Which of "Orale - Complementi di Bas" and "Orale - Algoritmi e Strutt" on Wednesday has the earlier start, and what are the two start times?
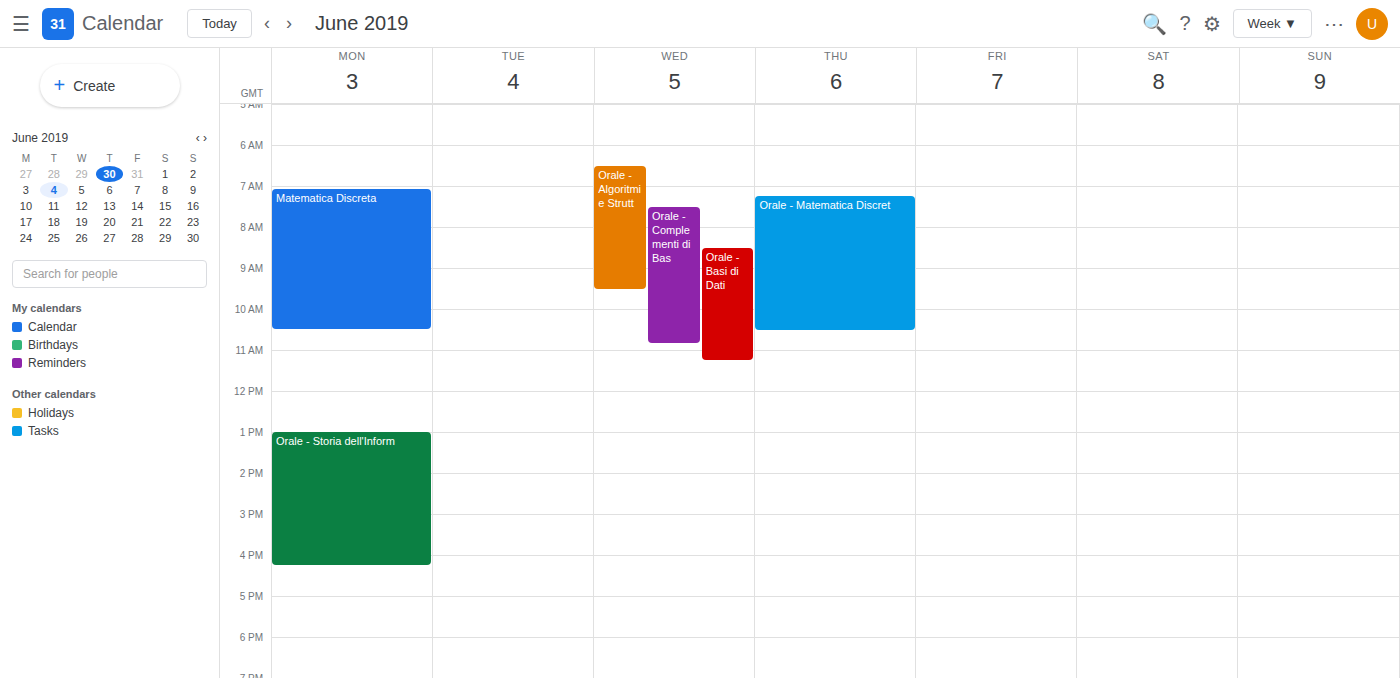
"Orale - Algoritmi e Strutt" 6:30 AM; "Orale - Complementi di Bas" 7:30 AM.